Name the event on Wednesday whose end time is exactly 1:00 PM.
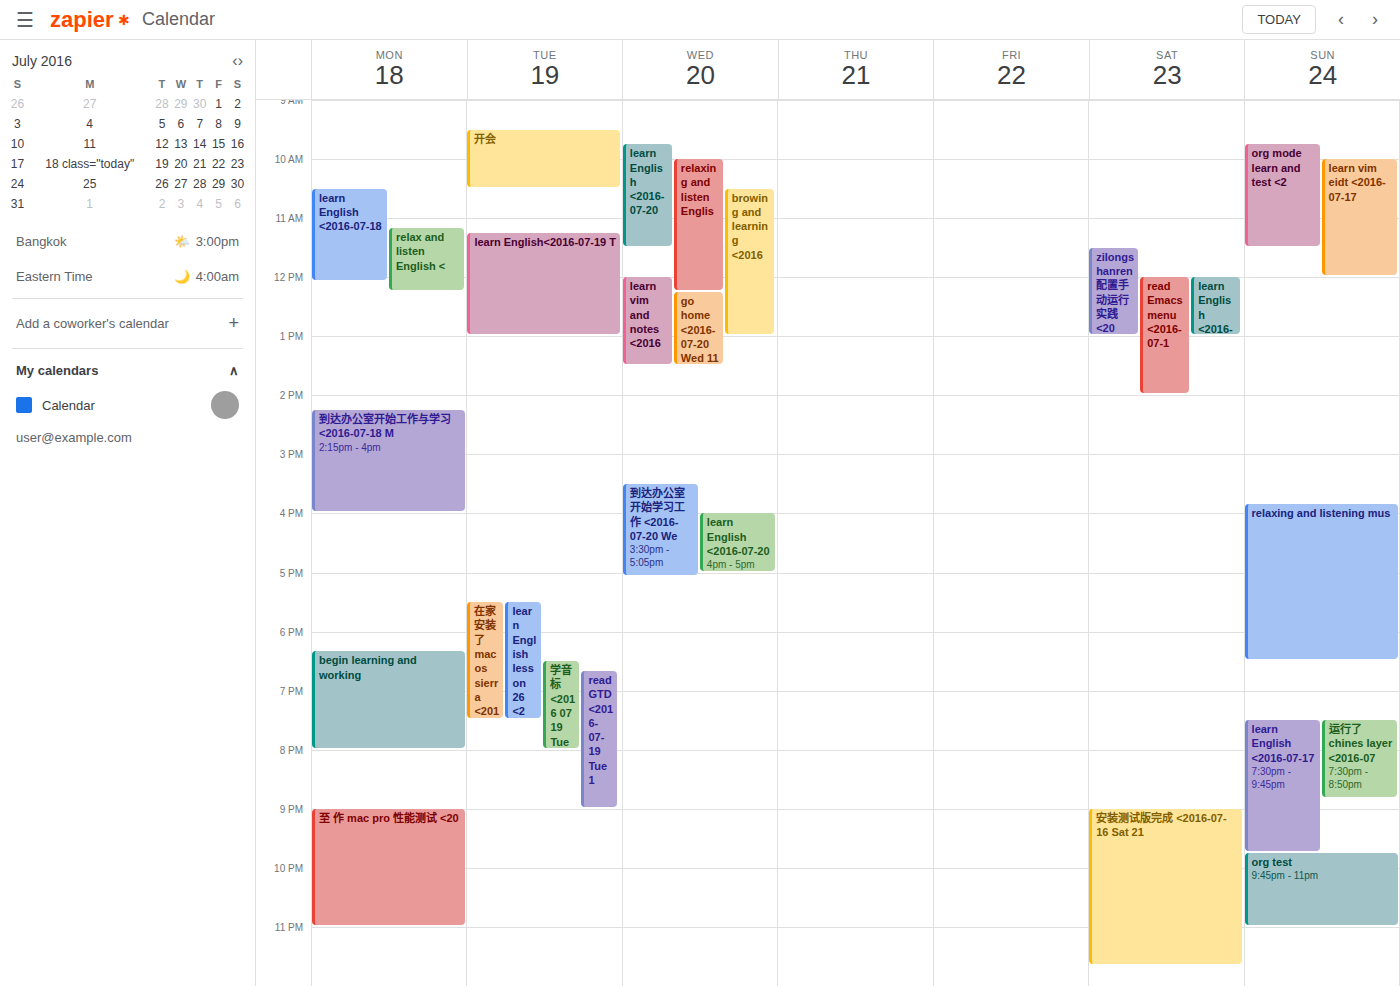
"browing and learning <2016"